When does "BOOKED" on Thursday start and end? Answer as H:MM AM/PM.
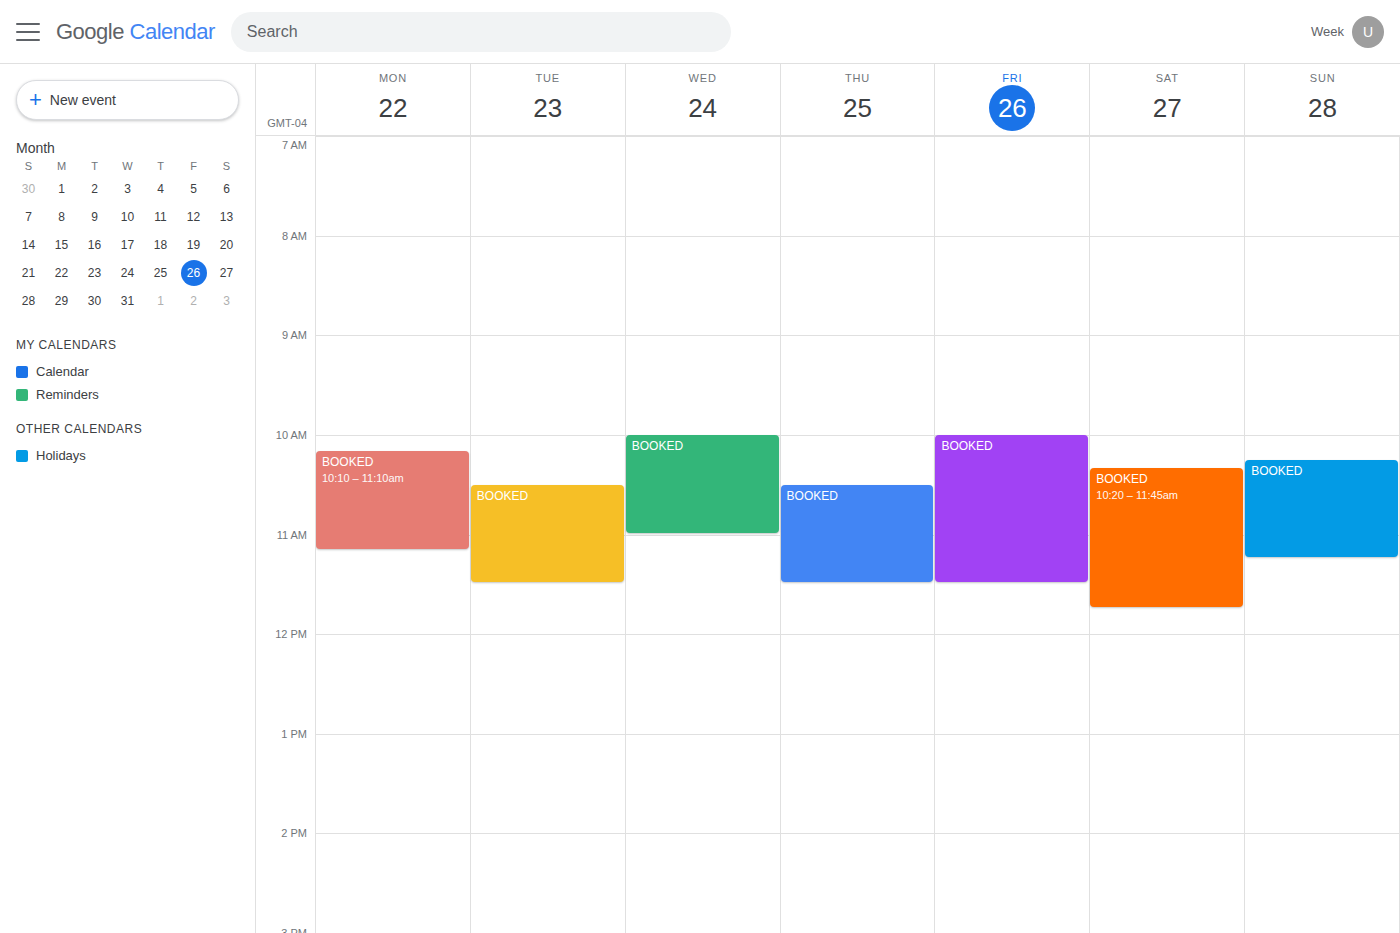
10:30 AM to 11:30 AM